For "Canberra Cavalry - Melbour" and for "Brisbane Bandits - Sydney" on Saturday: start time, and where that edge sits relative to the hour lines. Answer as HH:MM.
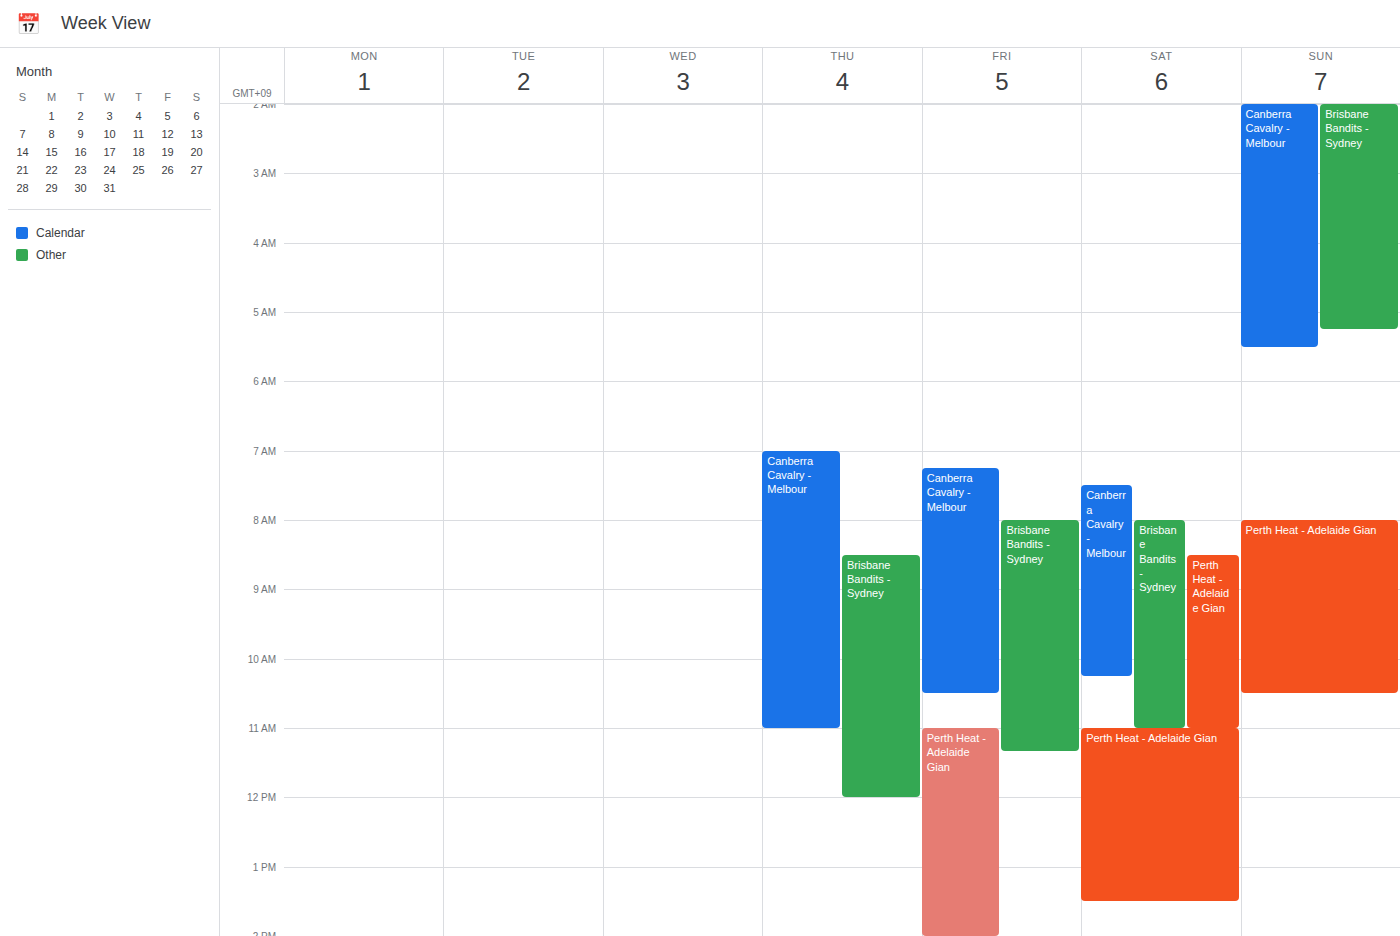
"Canberra Cavalry - Melbour": 07:30, halfway between the 07:00 and 08:00 lines. "Brisbane Bandits - Sydney": 08:00, exactly on the 08:00 line.